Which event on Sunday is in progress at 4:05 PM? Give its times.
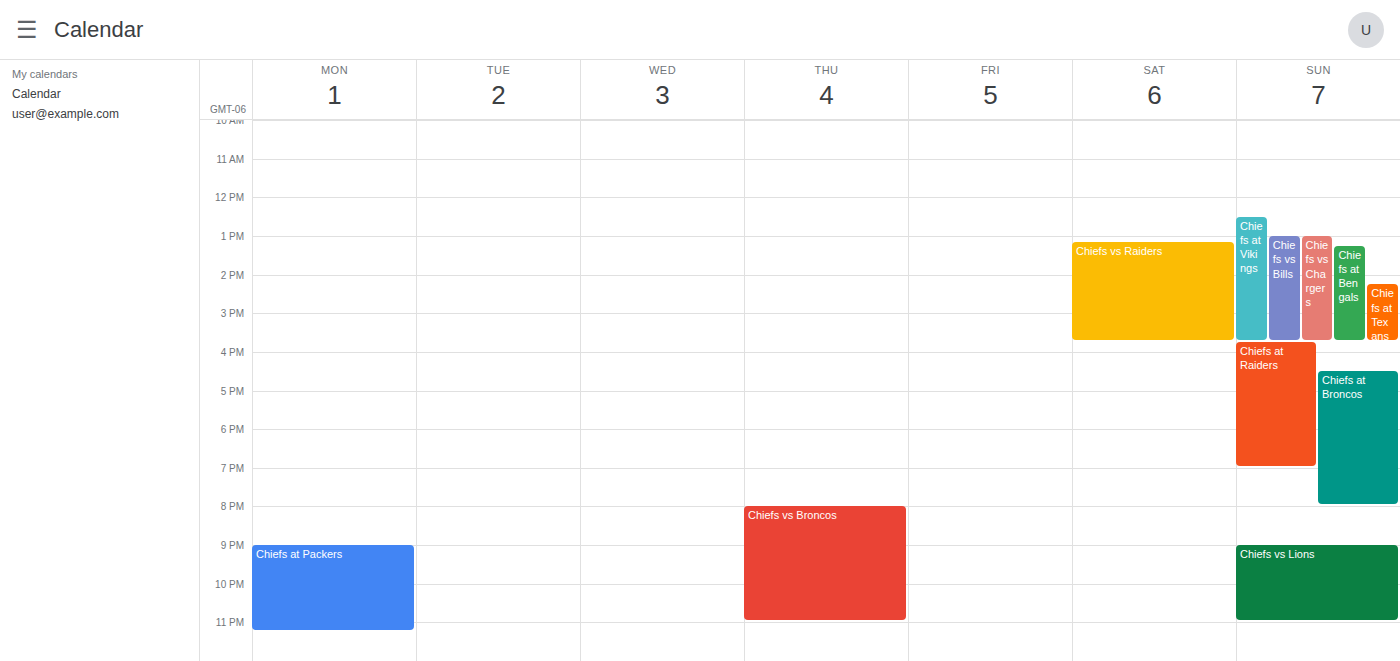
"Chiefs at Raiders", 3:45 PM to 7:00 PM